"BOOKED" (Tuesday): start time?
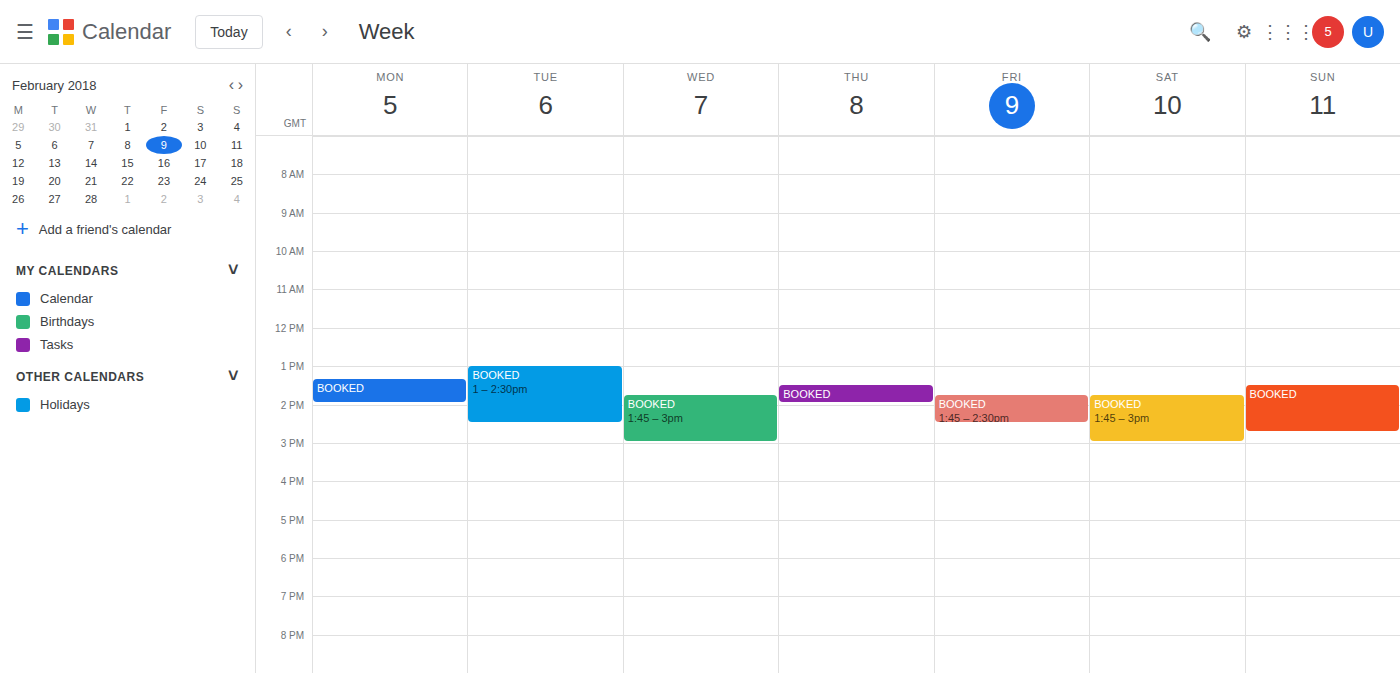
1:00 PM